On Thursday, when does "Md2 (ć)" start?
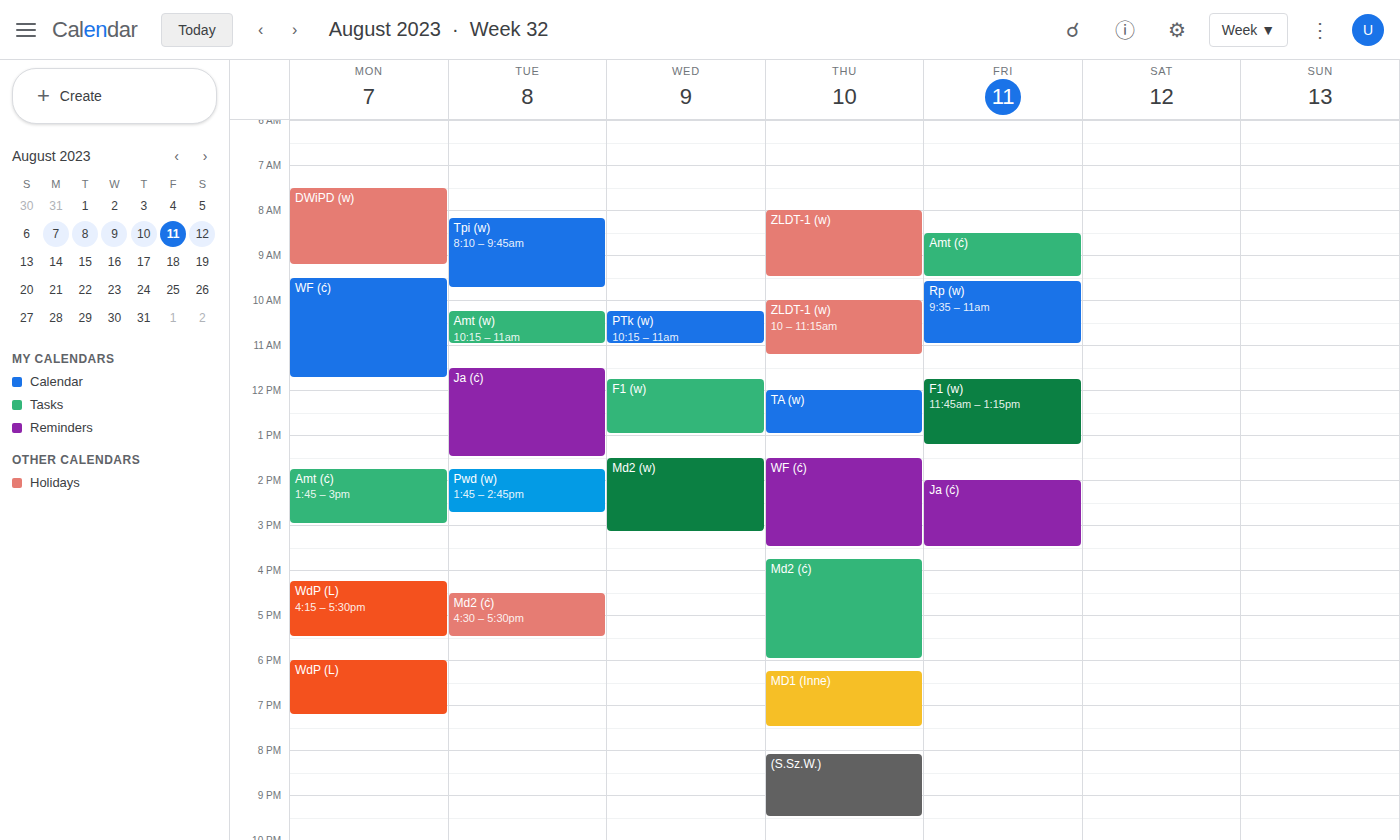
15:45